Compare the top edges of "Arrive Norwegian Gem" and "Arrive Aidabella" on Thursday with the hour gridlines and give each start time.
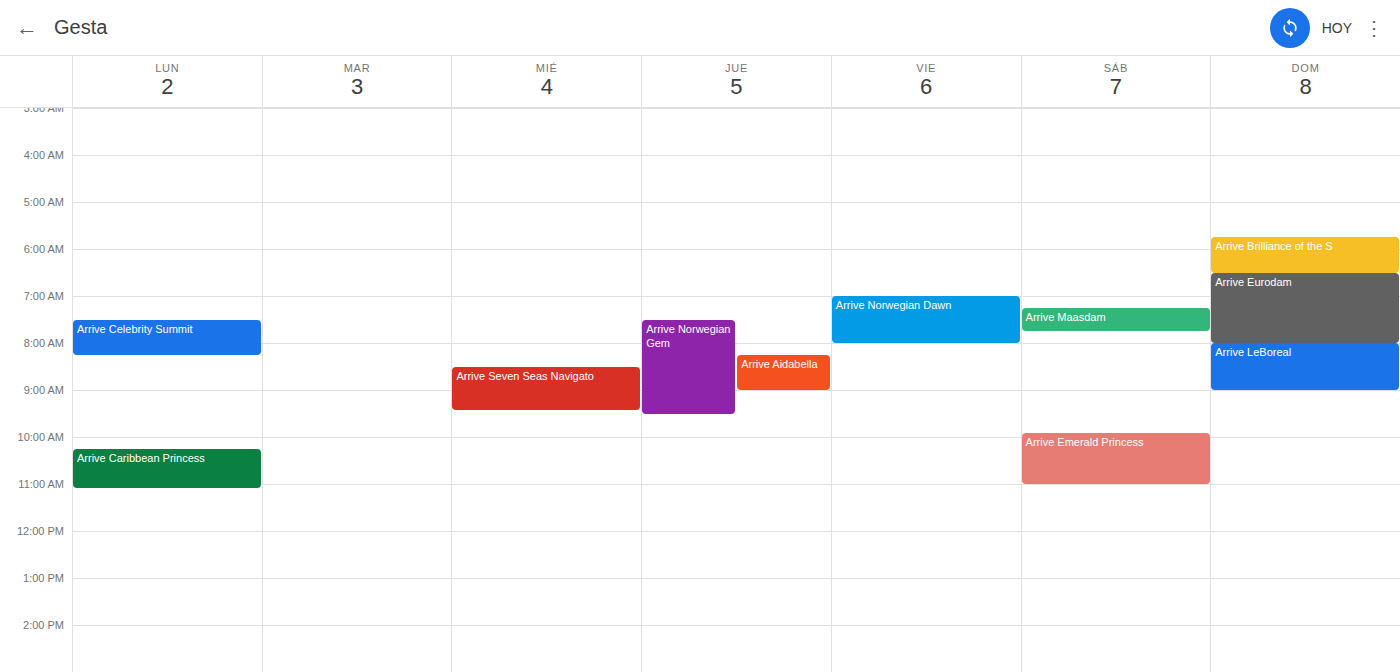
"Arrive Norwegian Gem": 7:30 AM, halfway between the 7 AM and 8 AM lines. "Arrive Aidabella": 8:15 AM, neither: a quarter of the way from the 8 AM line to the 9 AM line.